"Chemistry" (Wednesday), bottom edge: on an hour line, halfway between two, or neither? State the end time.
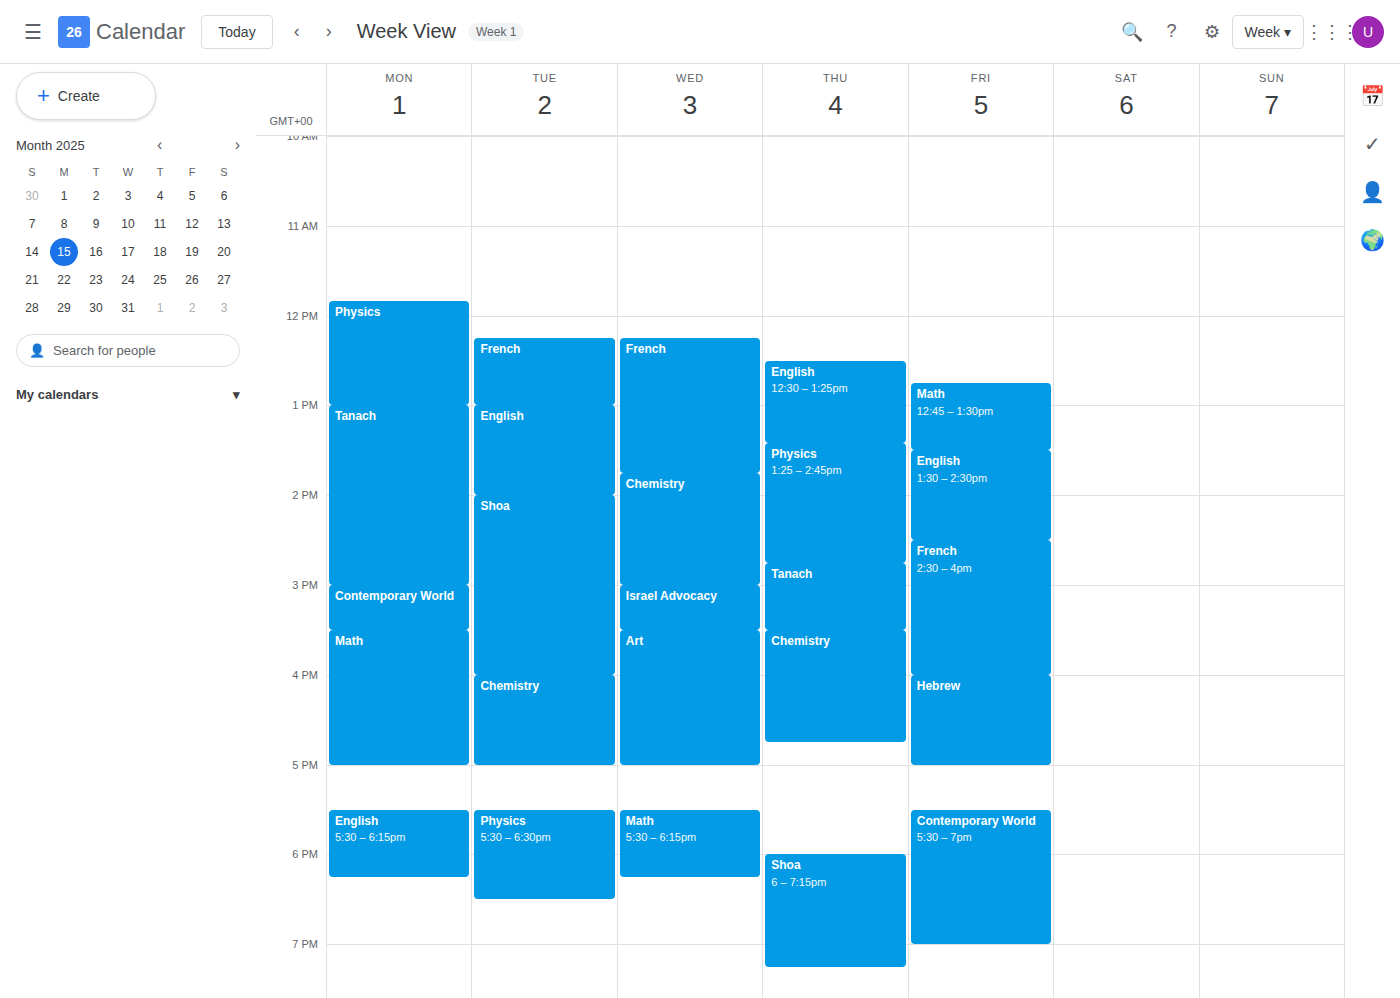
3:00 PM -- exactly on the 3 PM line.